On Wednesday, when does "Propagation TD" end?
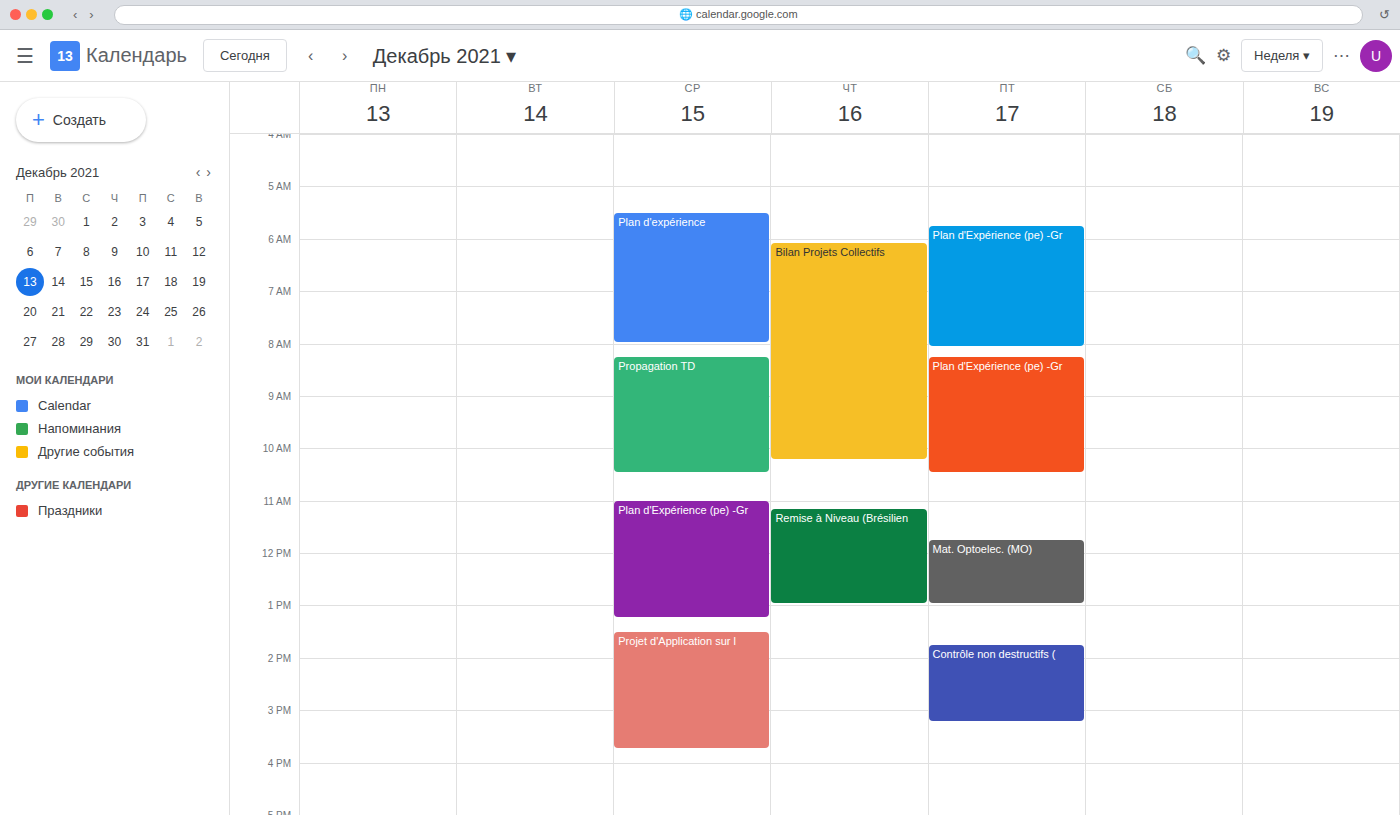
10:30